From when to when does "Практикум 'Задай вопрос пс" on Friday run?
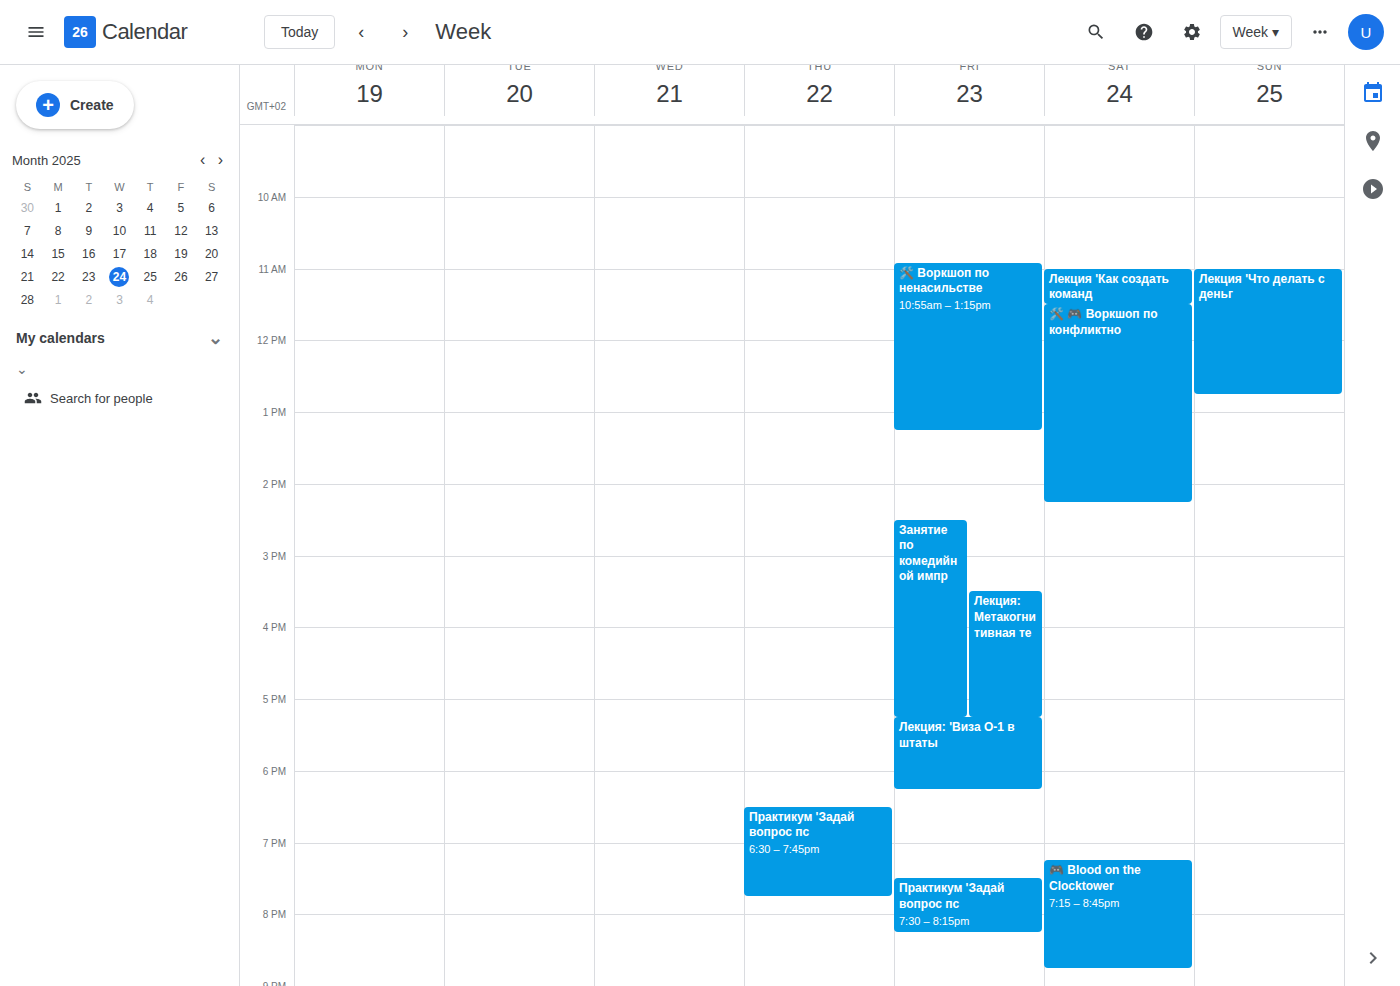
7:30 PM to 8:15 PM